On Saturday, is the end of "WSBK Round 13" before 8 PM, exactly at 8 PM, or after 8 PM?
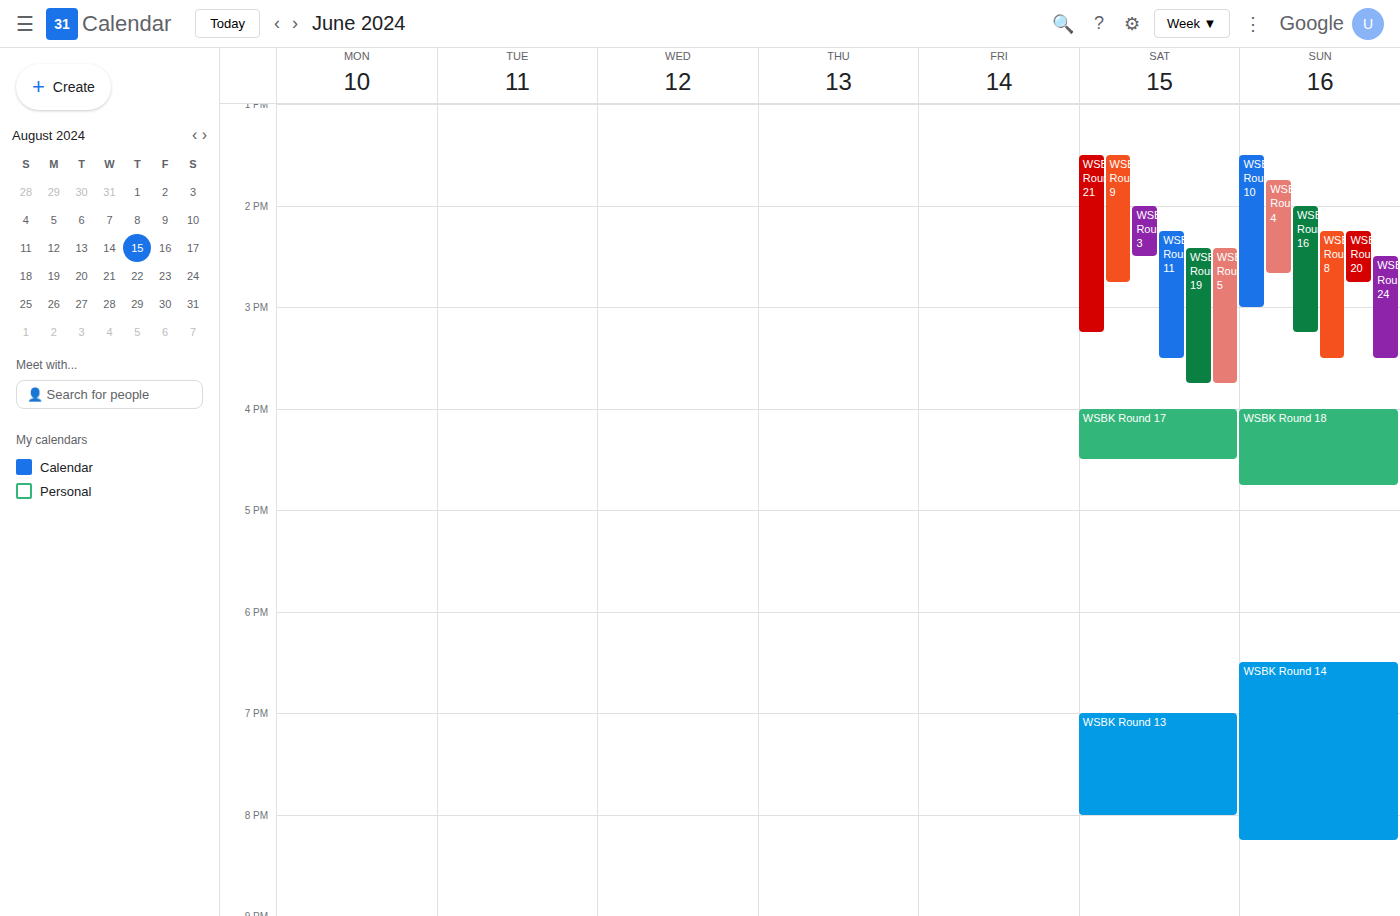
8:00 PM -- exactly at 8 PM, on the 8 PM line.